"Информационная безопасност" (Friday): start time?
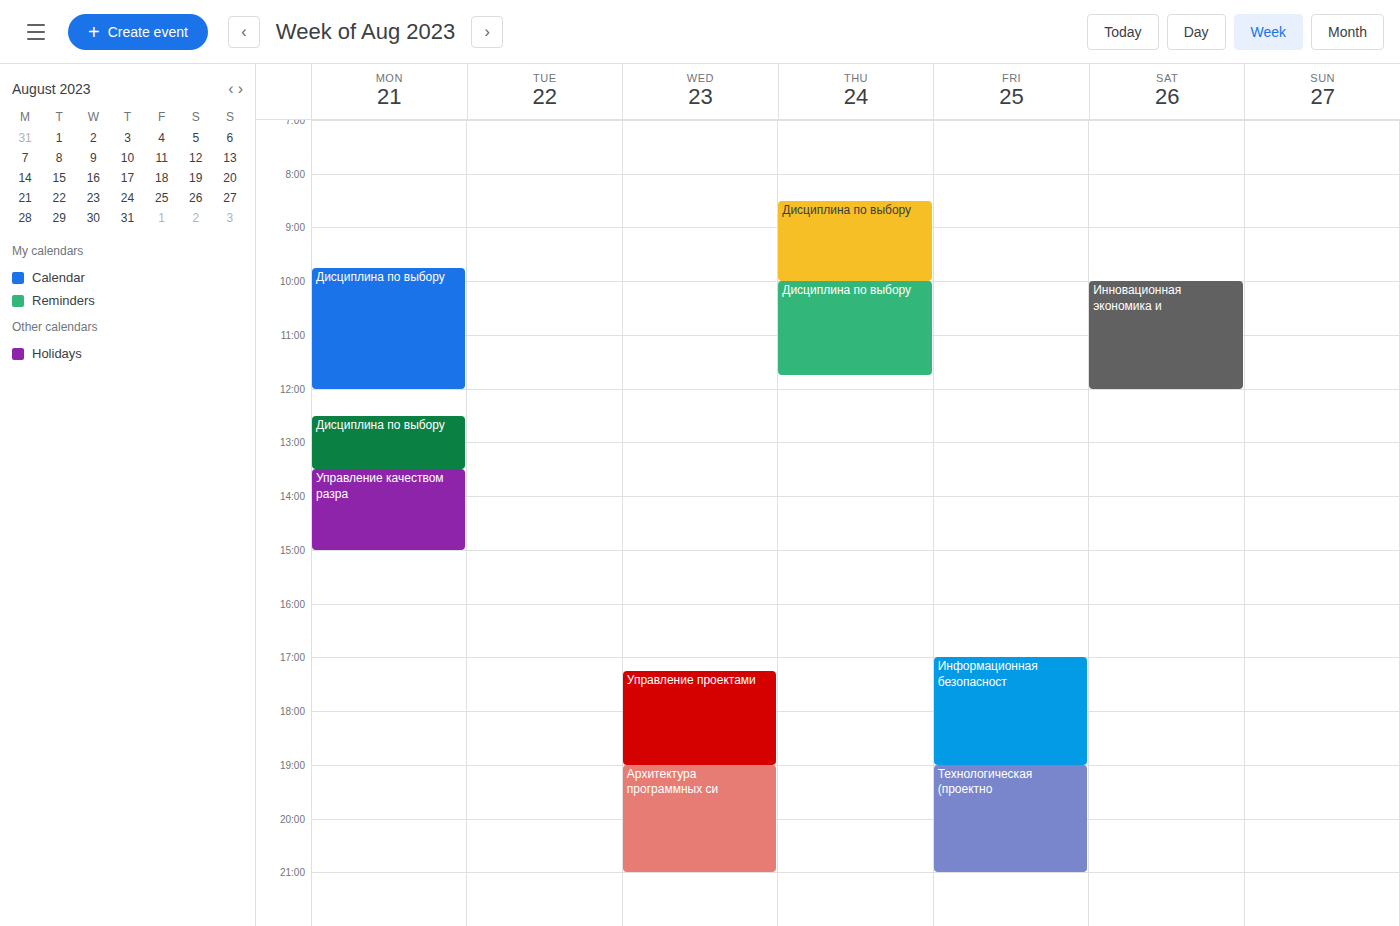
5:00 PM